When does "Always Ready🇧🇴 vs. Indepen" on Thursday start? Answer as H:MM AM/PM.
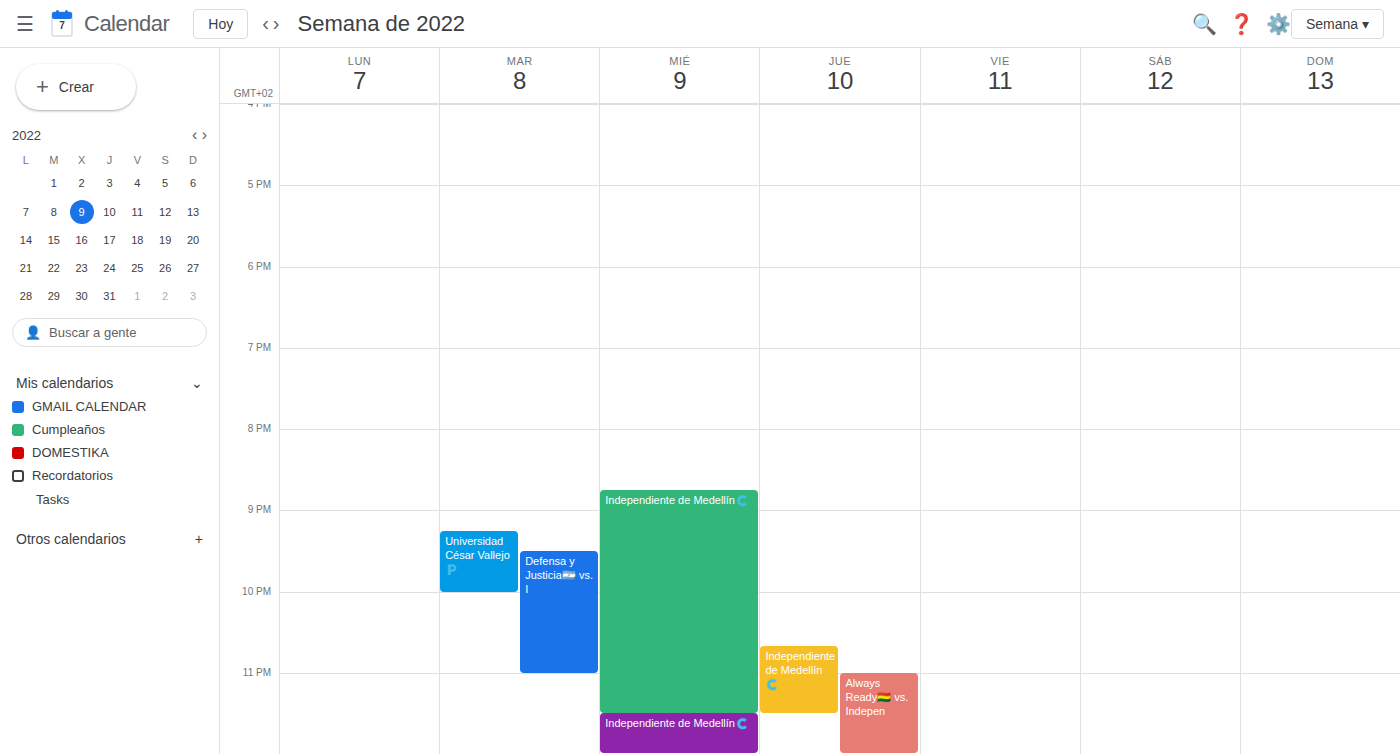
11:00 PM